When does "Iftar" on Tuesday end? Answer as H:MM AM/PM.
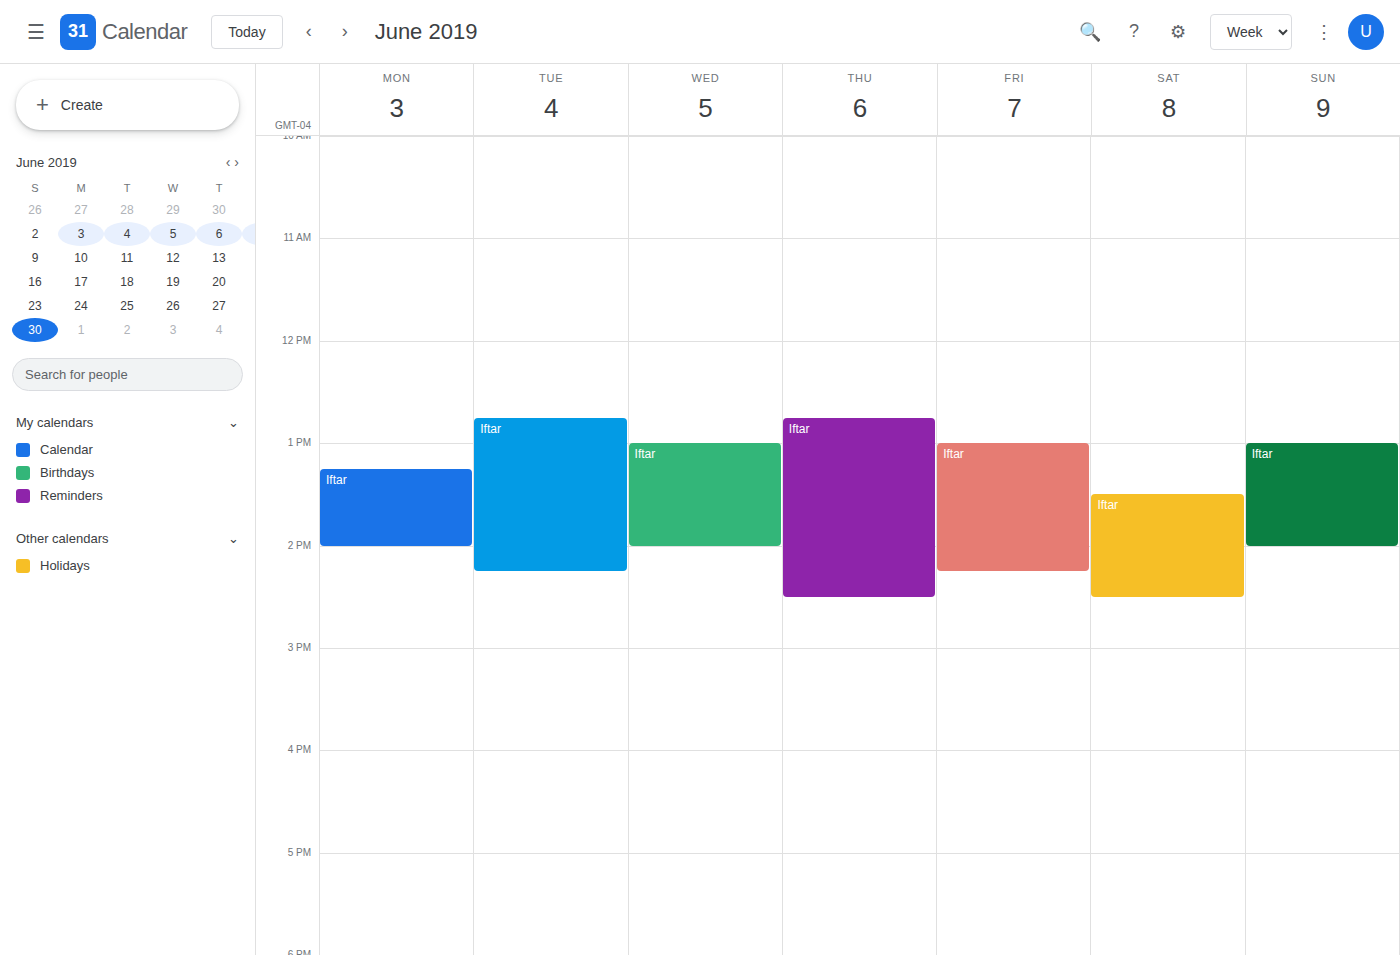
2:15 PM